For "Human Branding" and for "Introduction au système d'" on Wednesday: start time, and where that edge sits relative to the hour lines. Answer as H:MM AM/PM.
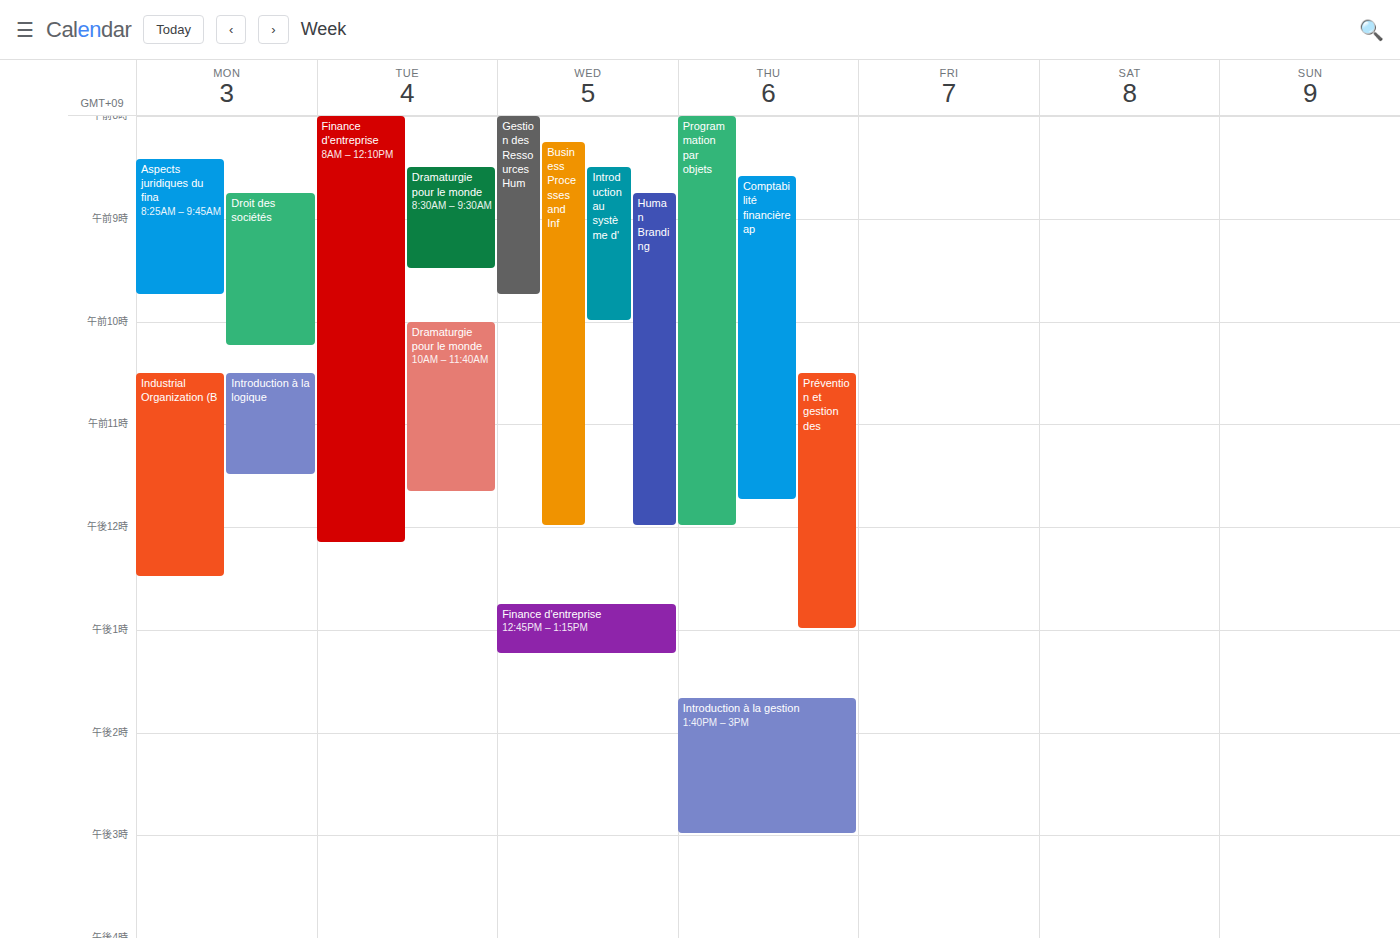
"Human Branding": 8:45 AM, neither: three quarters of the way from the 8 AM line to the 9 AM line. "Introduction au système d'": 8:30 AM, halfway between the 8 AM and 9 AM lines.